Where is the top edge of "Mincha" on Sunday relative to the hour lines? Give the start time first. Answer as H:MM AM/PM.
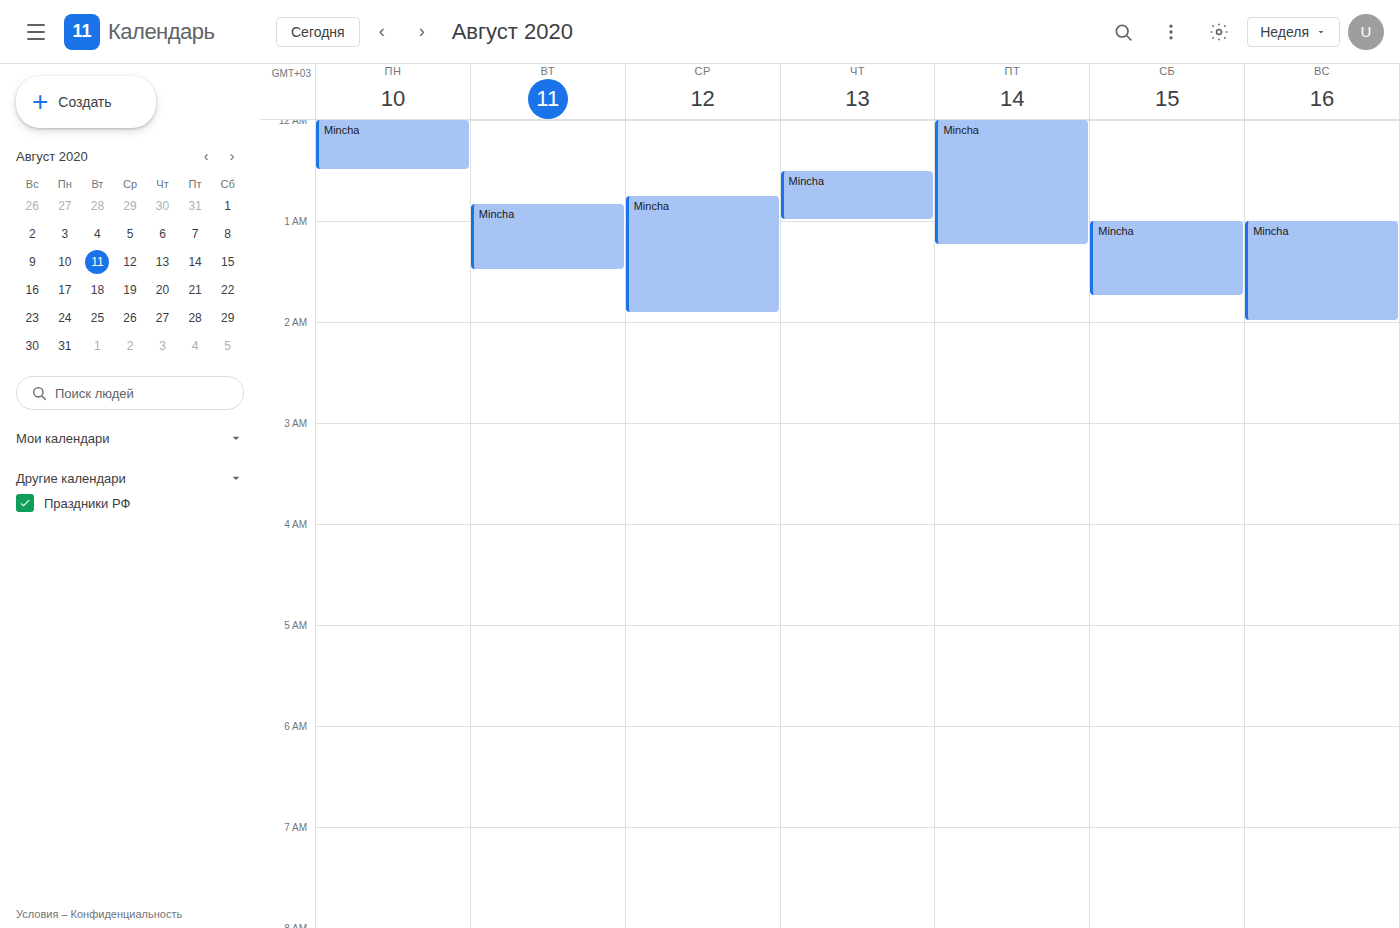
1:00 AM -- exactly on the 1 AM line.